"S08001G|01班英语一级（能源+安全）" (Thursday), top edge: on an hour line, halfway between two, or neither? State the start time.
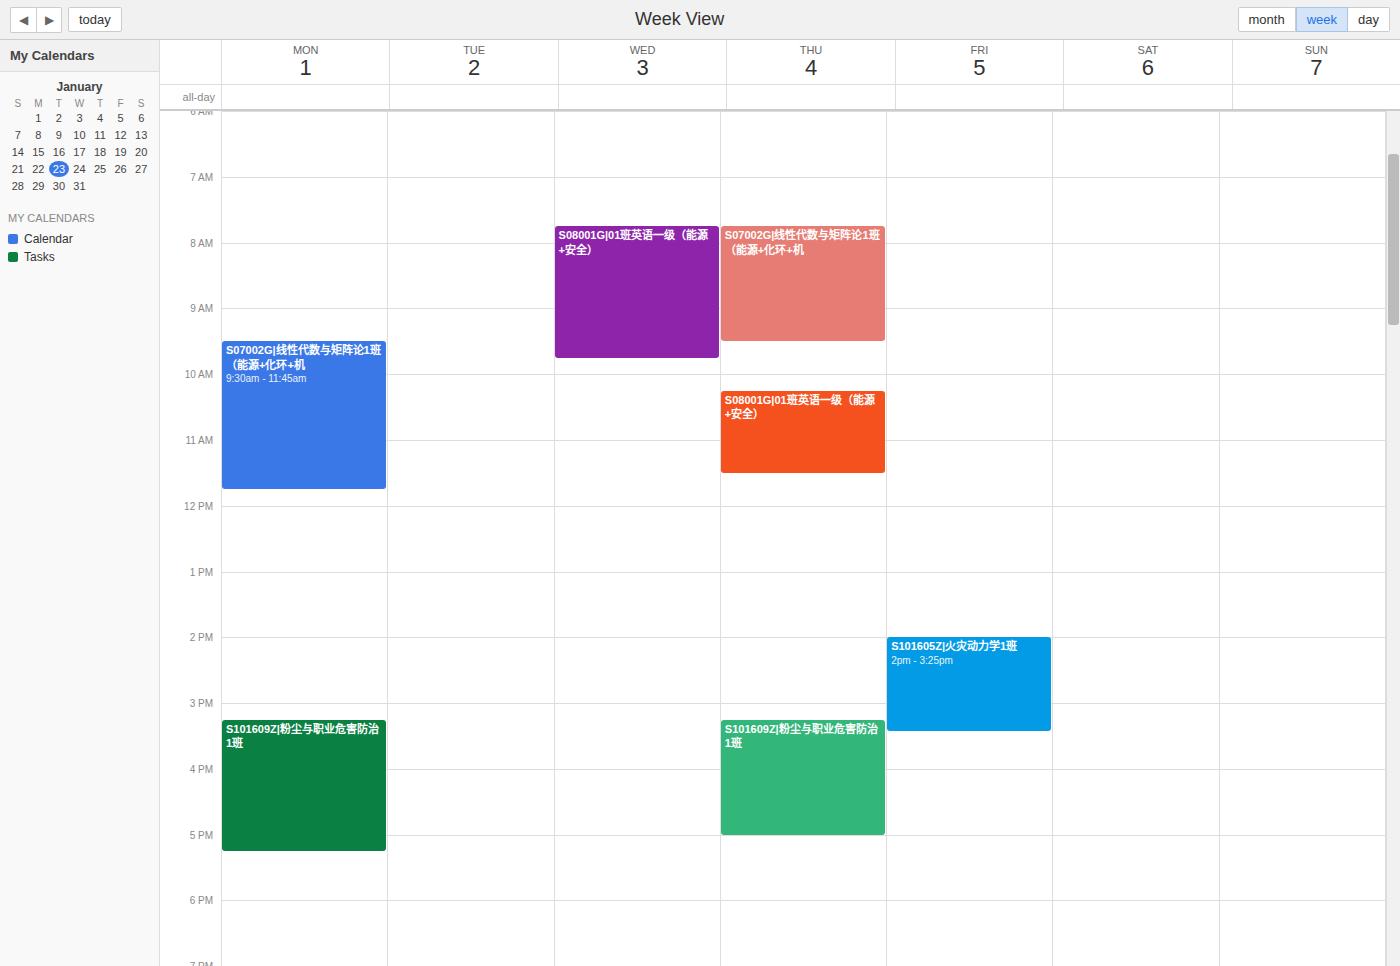
10:15 AM -- neither: a quarter of the way from the 10 AM line to the 11 AM line.